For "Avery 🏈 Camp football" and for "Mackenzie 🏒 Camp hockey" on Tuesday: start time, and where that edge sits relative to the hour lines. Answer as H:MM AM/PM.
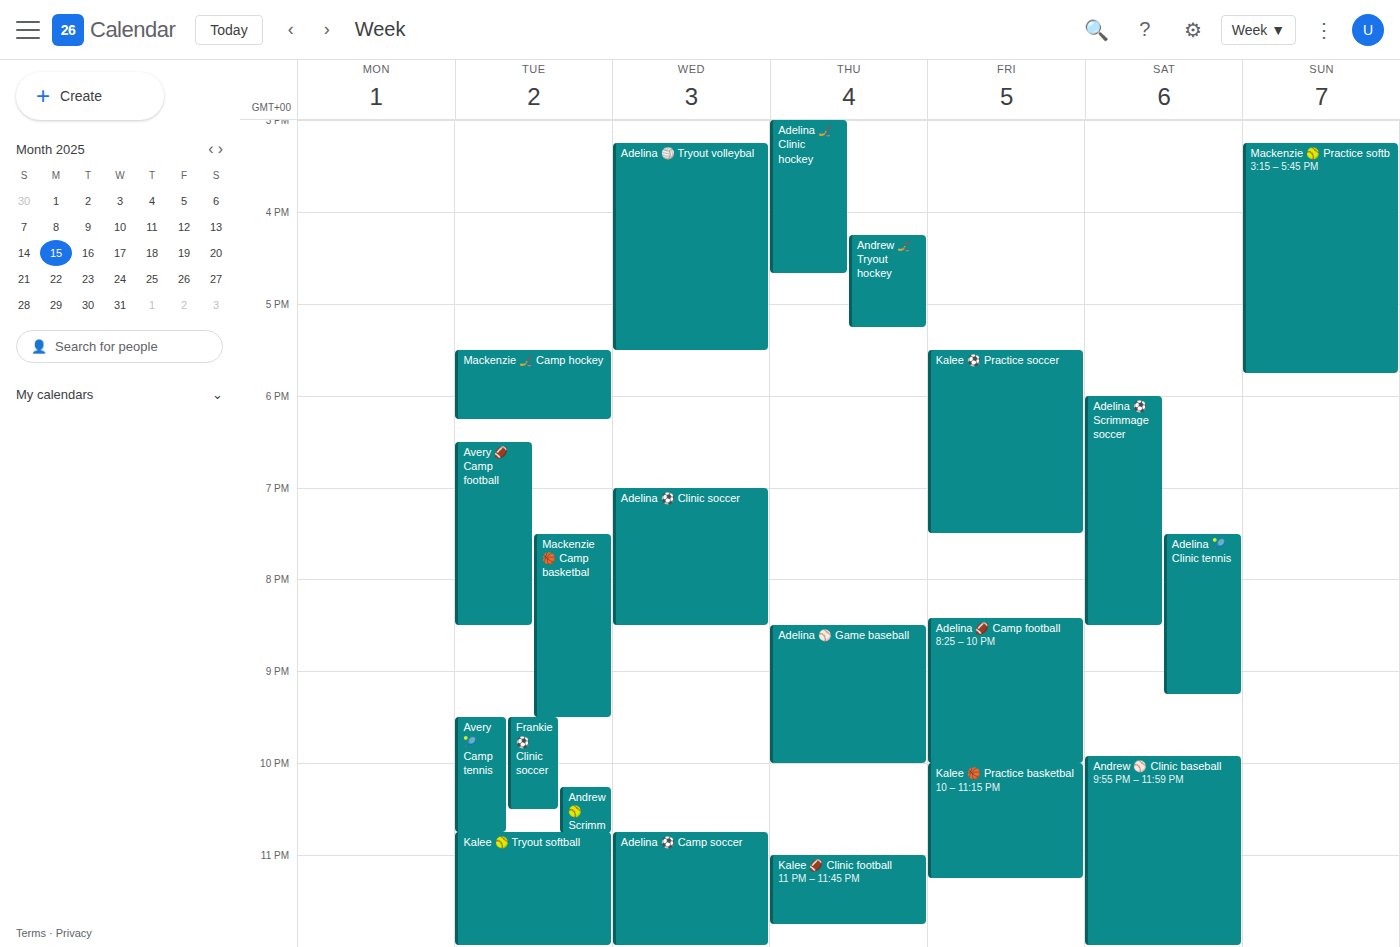
"Avery 🏈 Camp football": 6:30 PM, halfway between the 6 PM and 7 PM lines. "Mackenzie 🏒 Camp hockey": 5:30 PM, halfway between the 5 PM and 6 PM lines.